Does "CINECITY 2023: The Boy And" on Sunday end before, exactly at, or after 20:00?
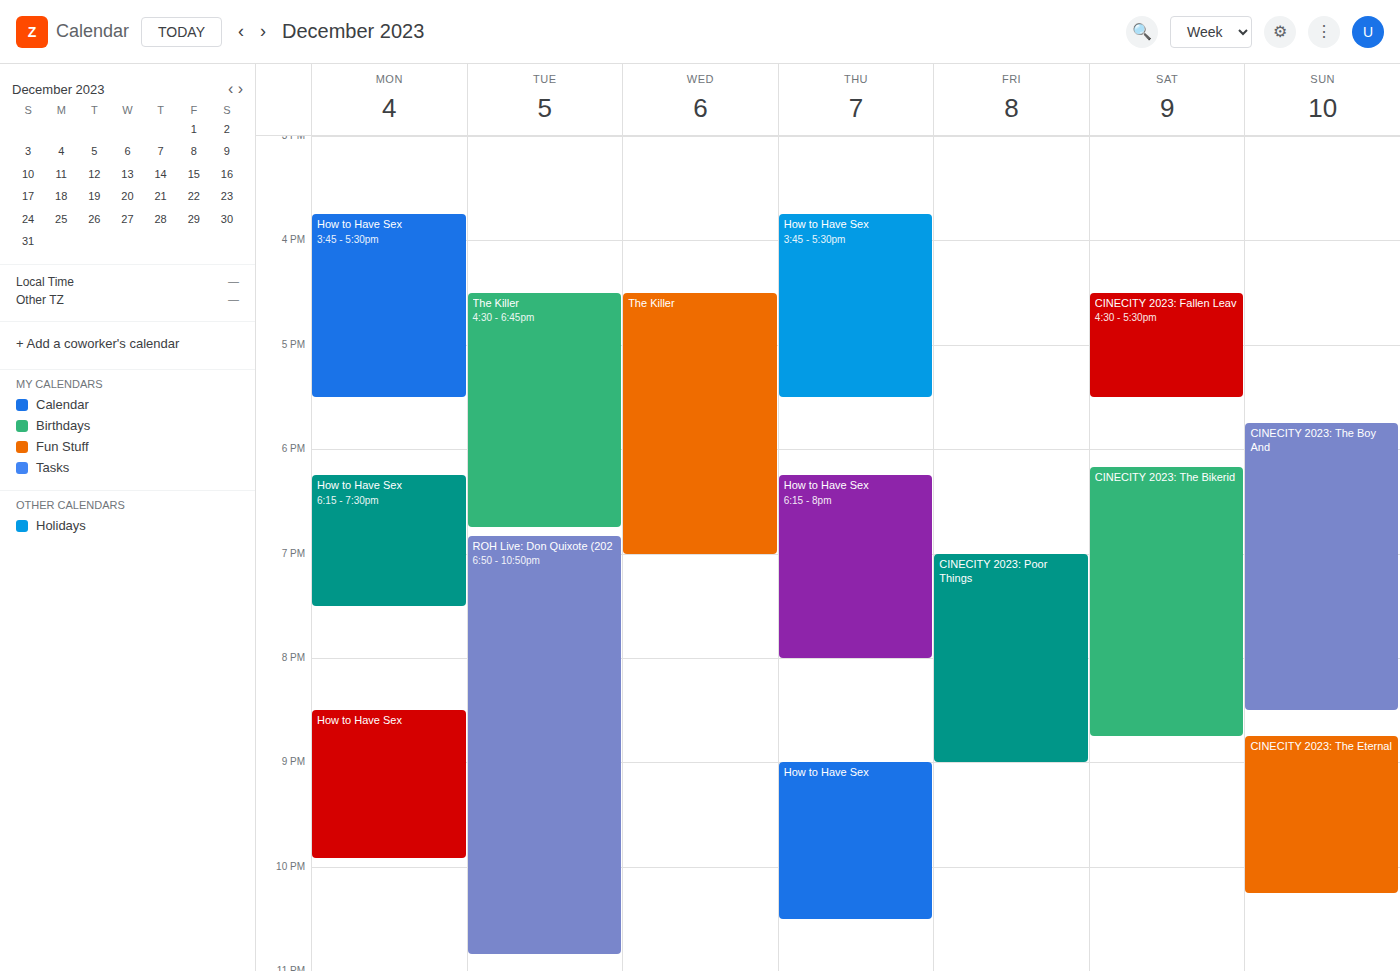
20:30 -- after 20:00, 30 minutes below the 20:00 line.